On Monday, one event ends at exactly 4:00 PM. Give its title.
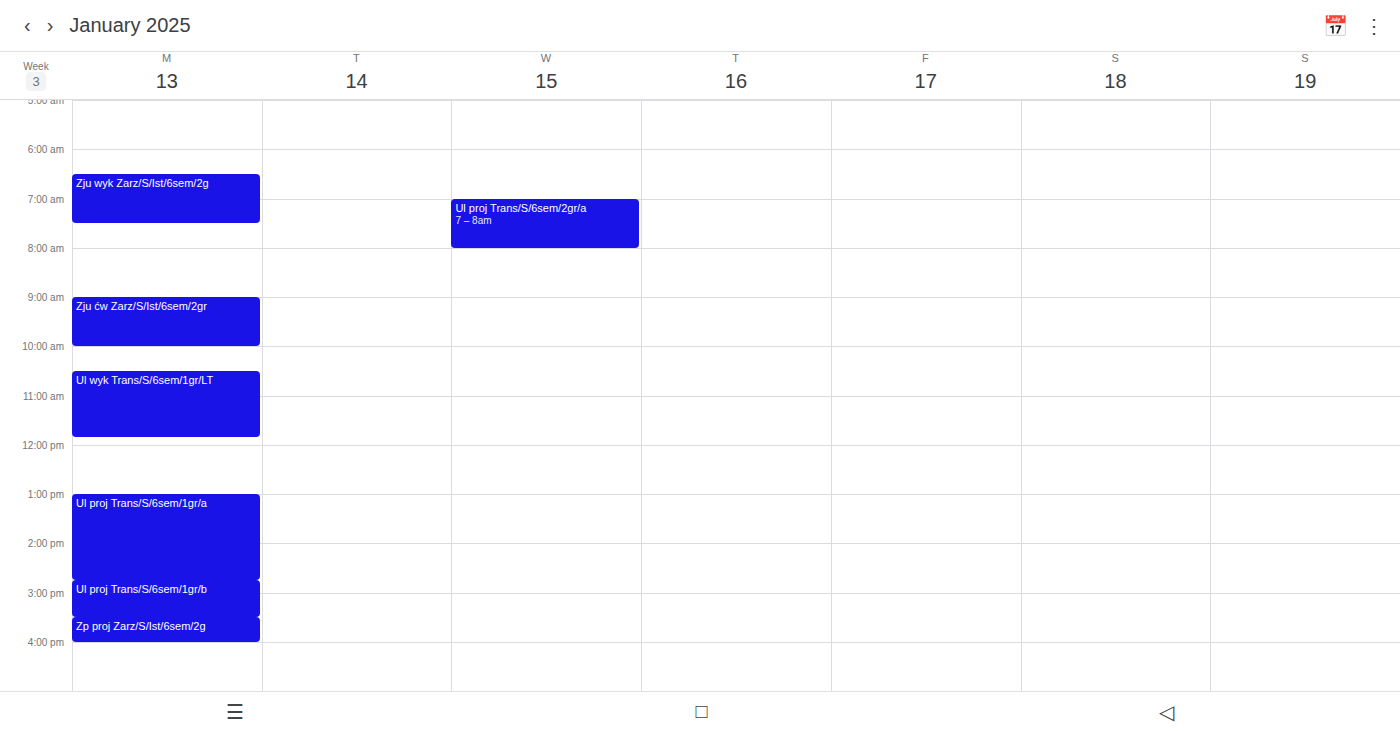
"Zp proj Zarz/S/Ist/6sem/2g"